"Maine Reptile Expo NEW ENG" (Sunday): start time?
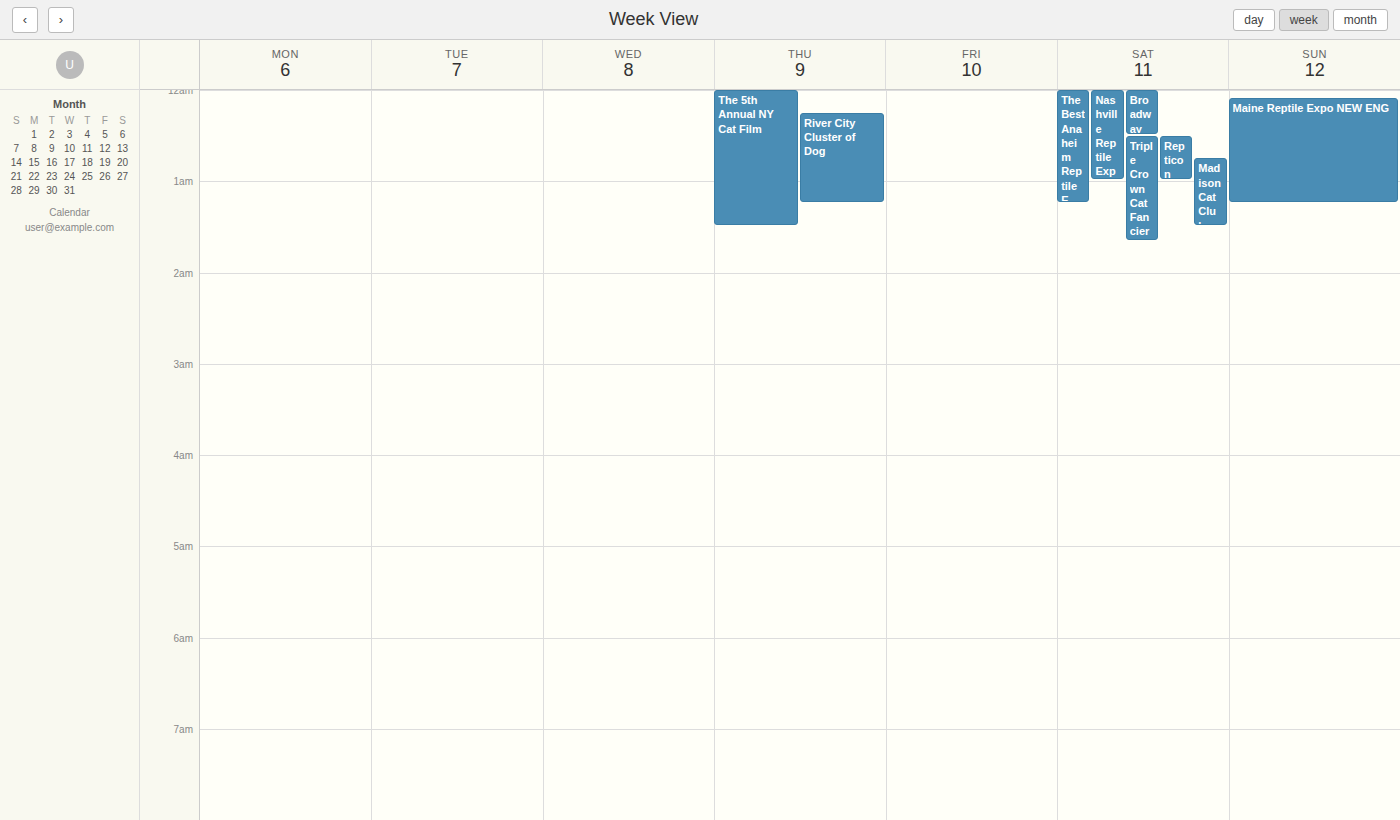
12:05 AM